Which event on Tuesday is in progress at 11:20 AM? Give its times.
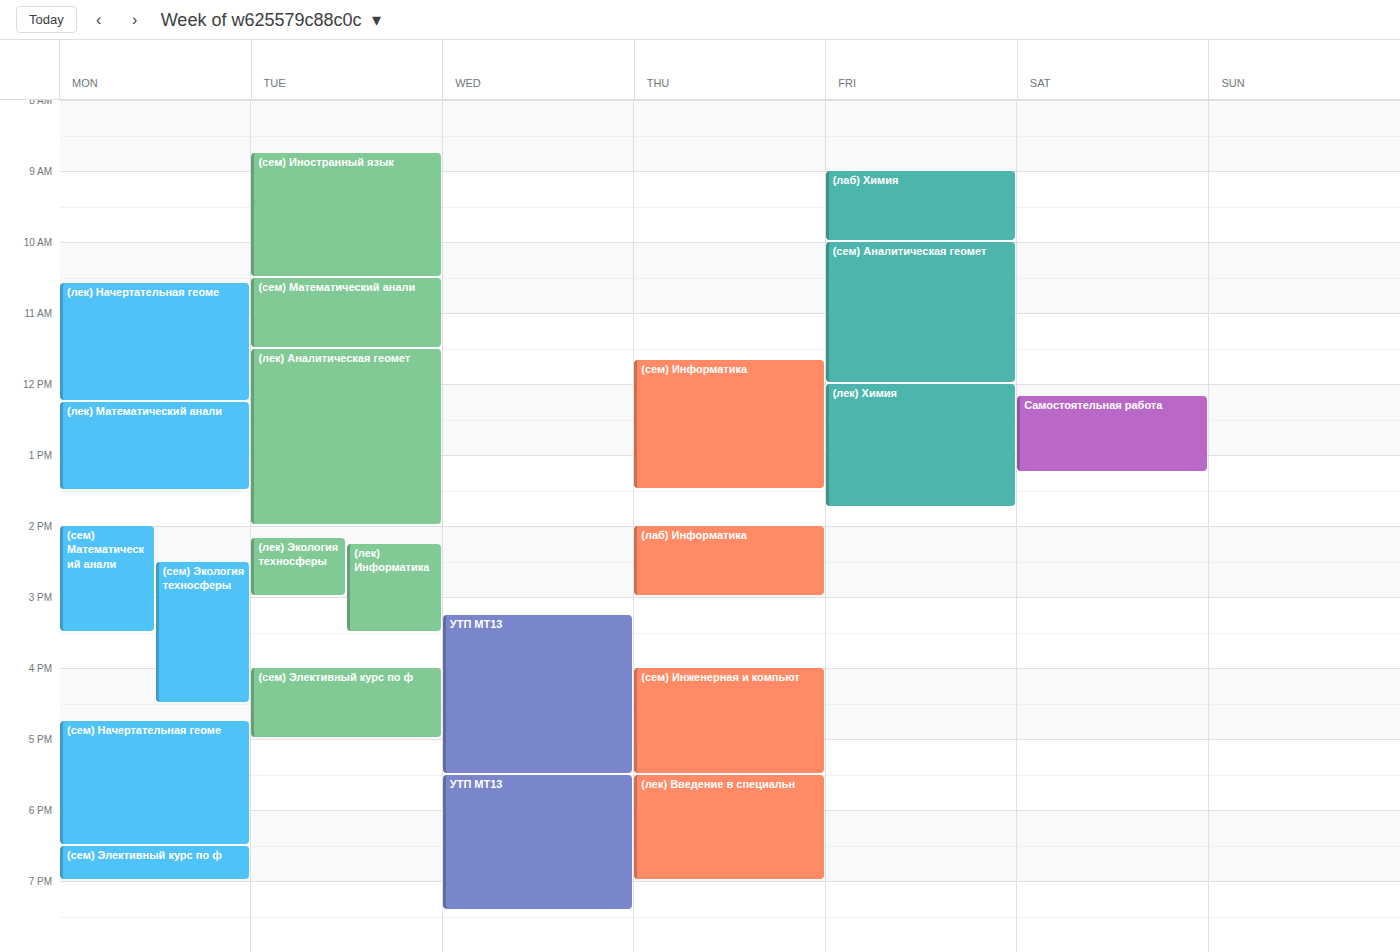
"(сем) Математический анали", 10:30 AM to 11:30 AM